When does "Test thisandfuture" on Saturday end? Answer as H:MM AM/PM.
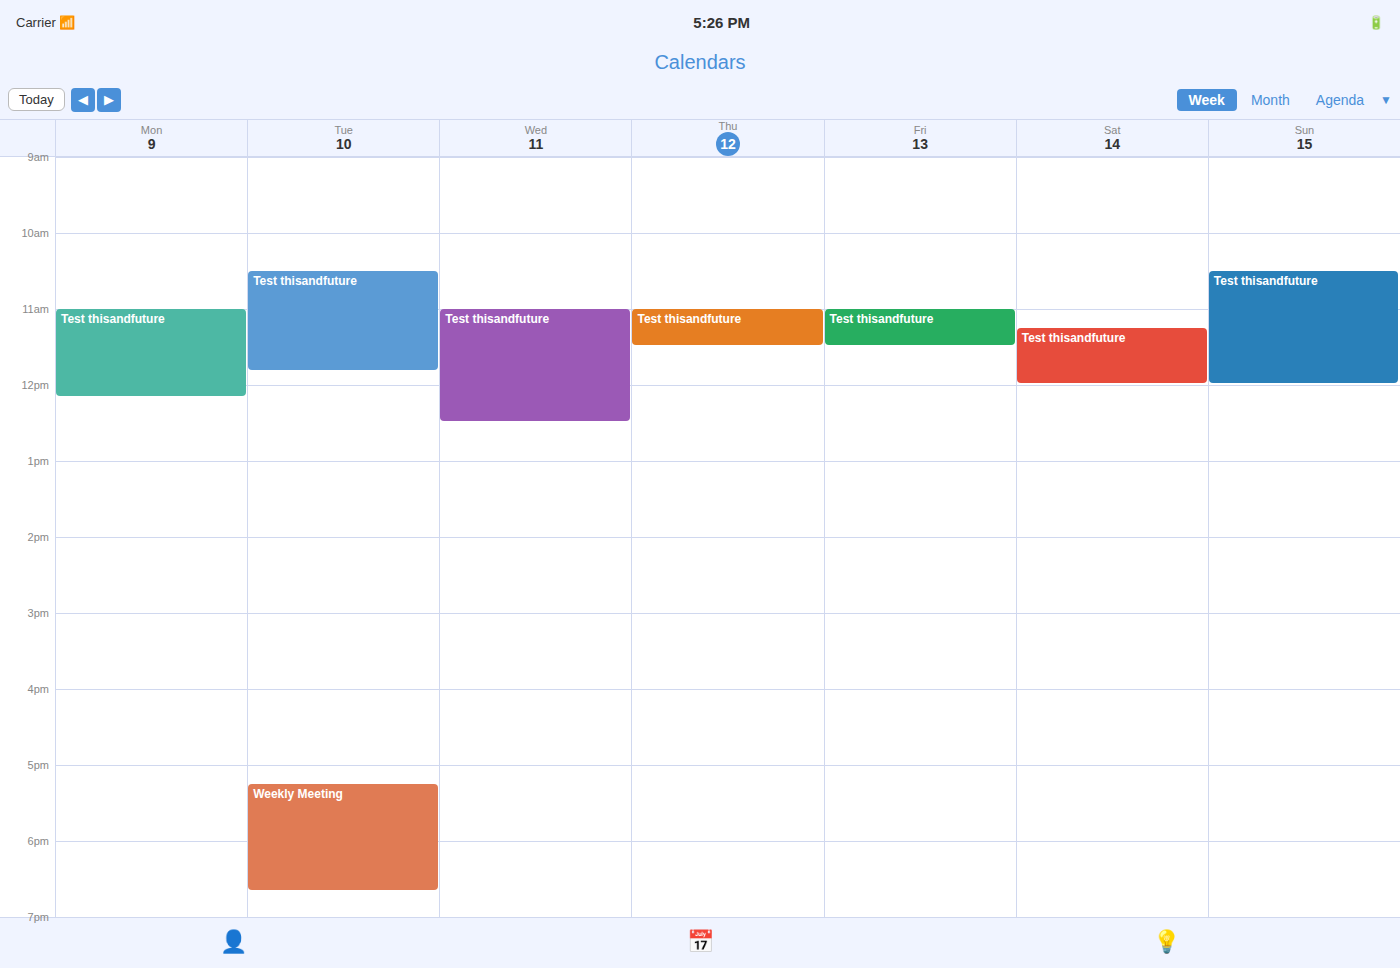
12:00 PM